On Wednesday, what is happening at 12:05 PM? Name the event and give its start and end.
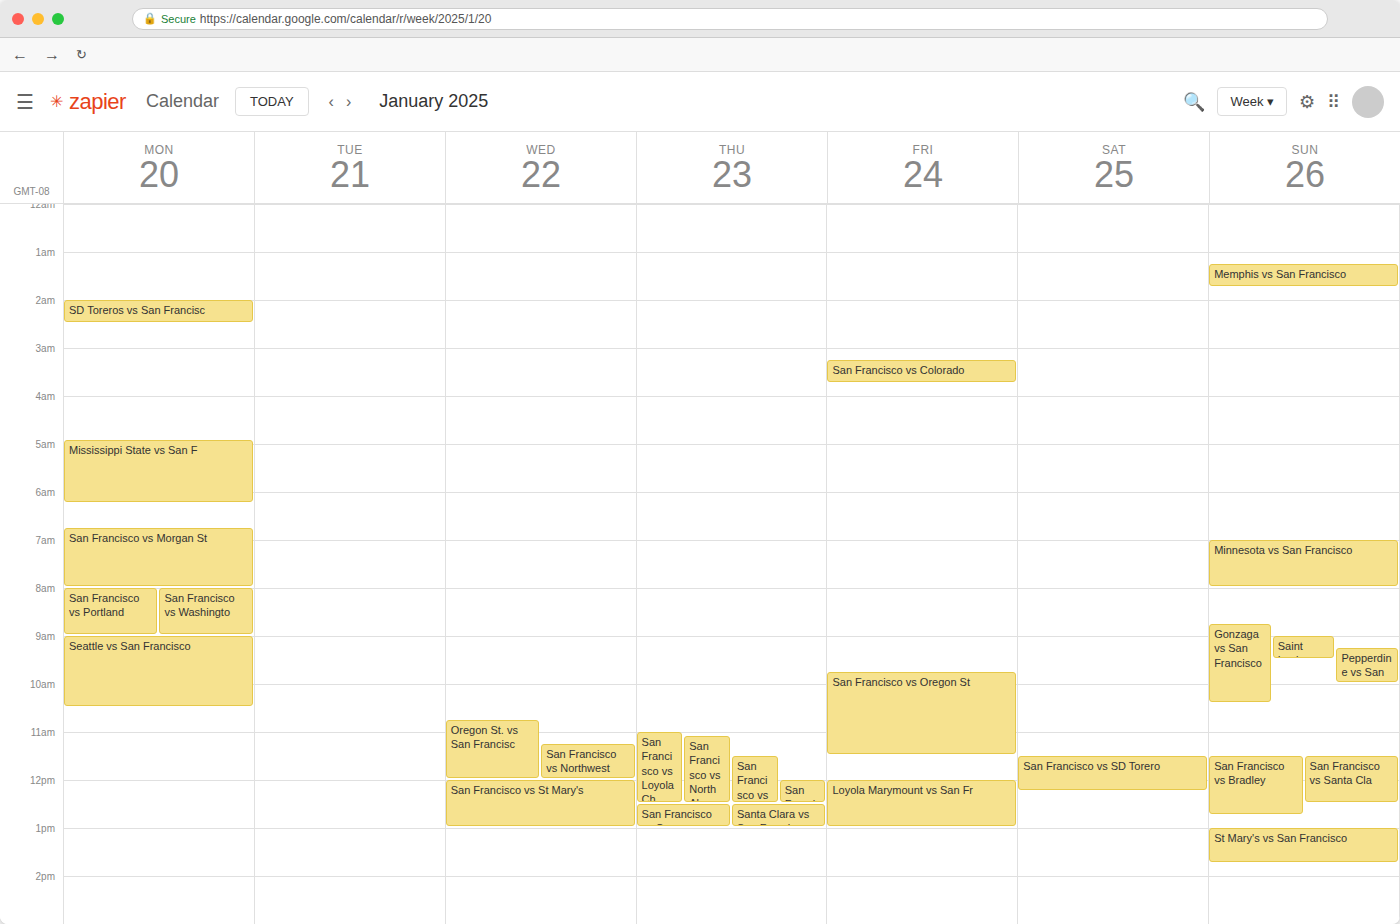
"San Francisco vs St Mary's", 12:00 PM to 1:00 PM